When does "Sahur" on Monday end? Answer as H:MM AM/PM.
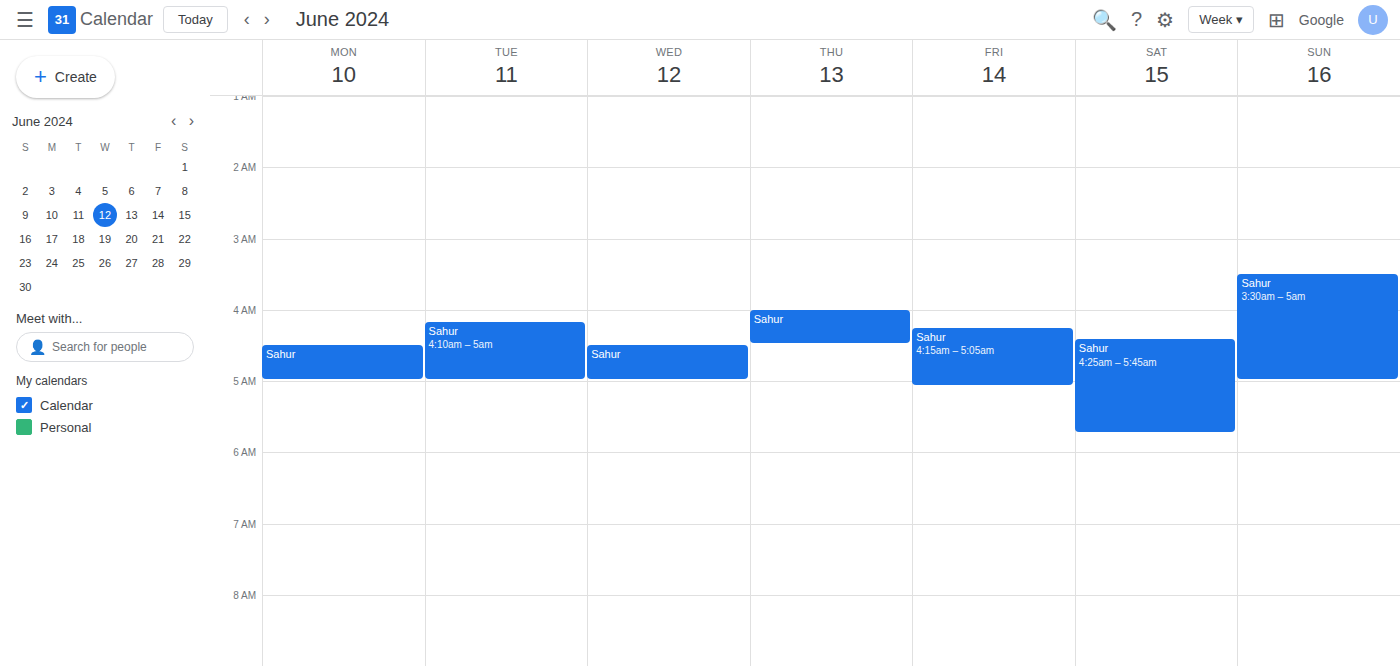
5:00 AM